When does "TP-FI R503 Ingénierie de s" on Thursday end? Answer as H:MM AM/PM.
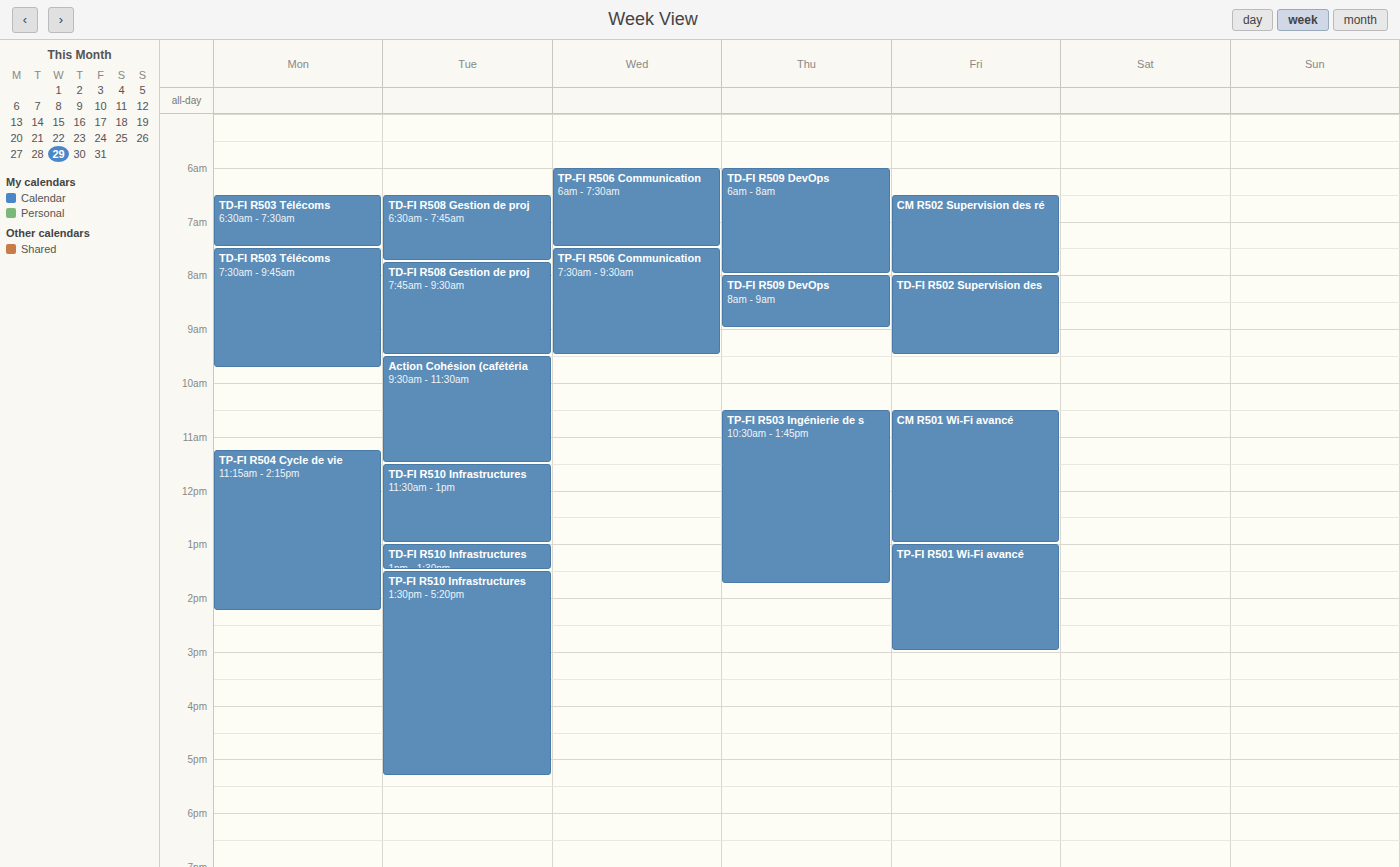
1:45 PM